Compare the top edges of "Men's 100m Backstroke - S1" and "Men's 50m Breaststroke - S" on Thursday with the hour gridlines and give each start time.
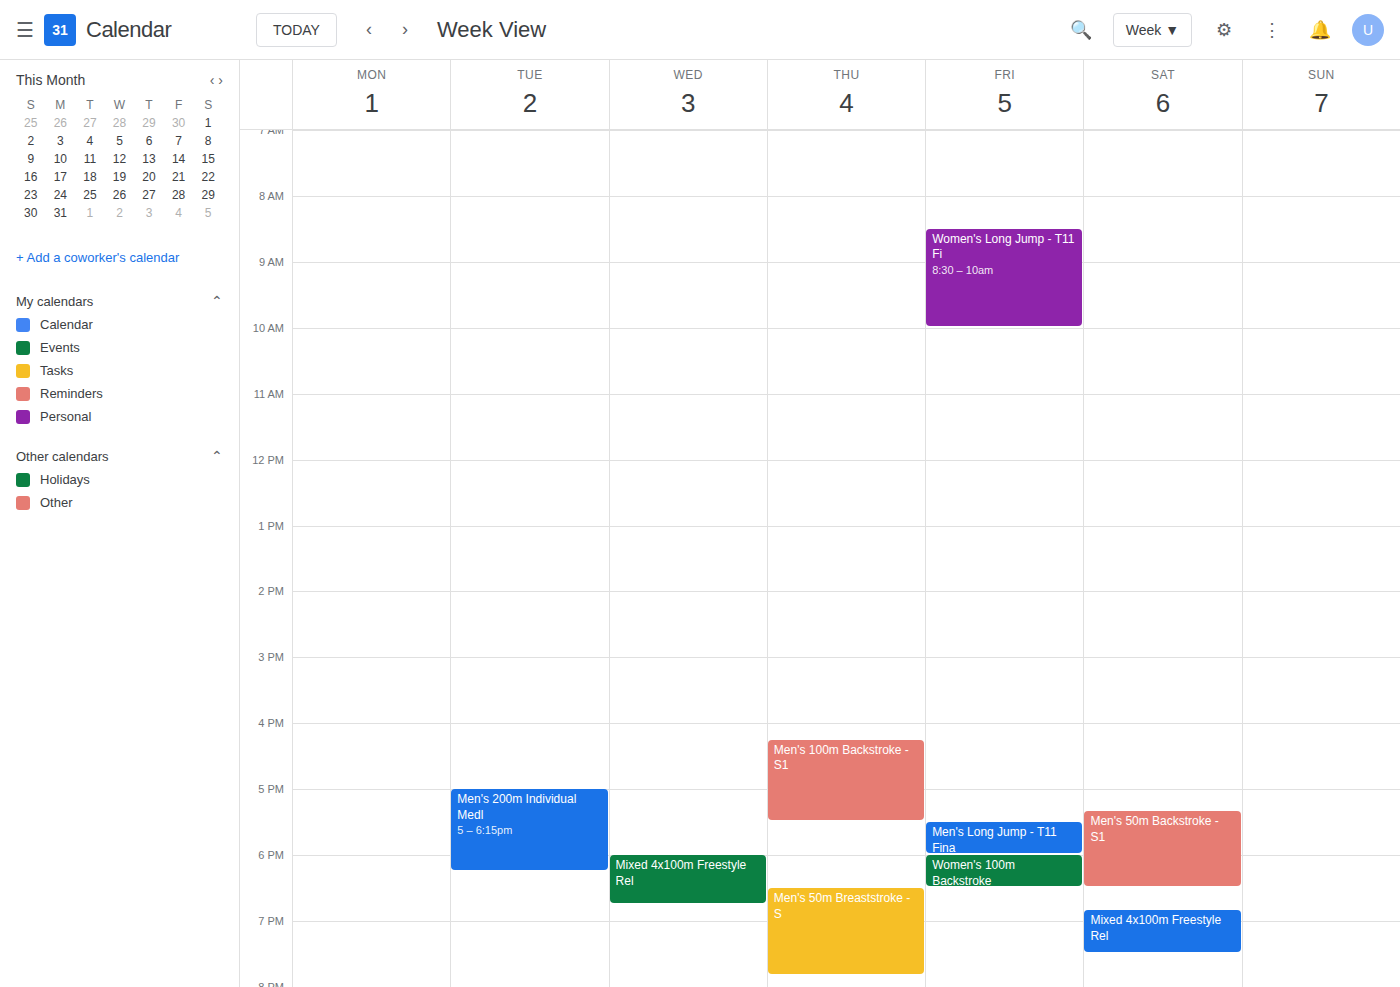
"Men's 100m Backstroke - S1": 4:15 PM, neither: a quarter of the way from the 4 PM line to the 5 PM line. "Men's 50m Breaststroke - S": 6:30 PM, halfway between the 6 PM and 7 PM lines.